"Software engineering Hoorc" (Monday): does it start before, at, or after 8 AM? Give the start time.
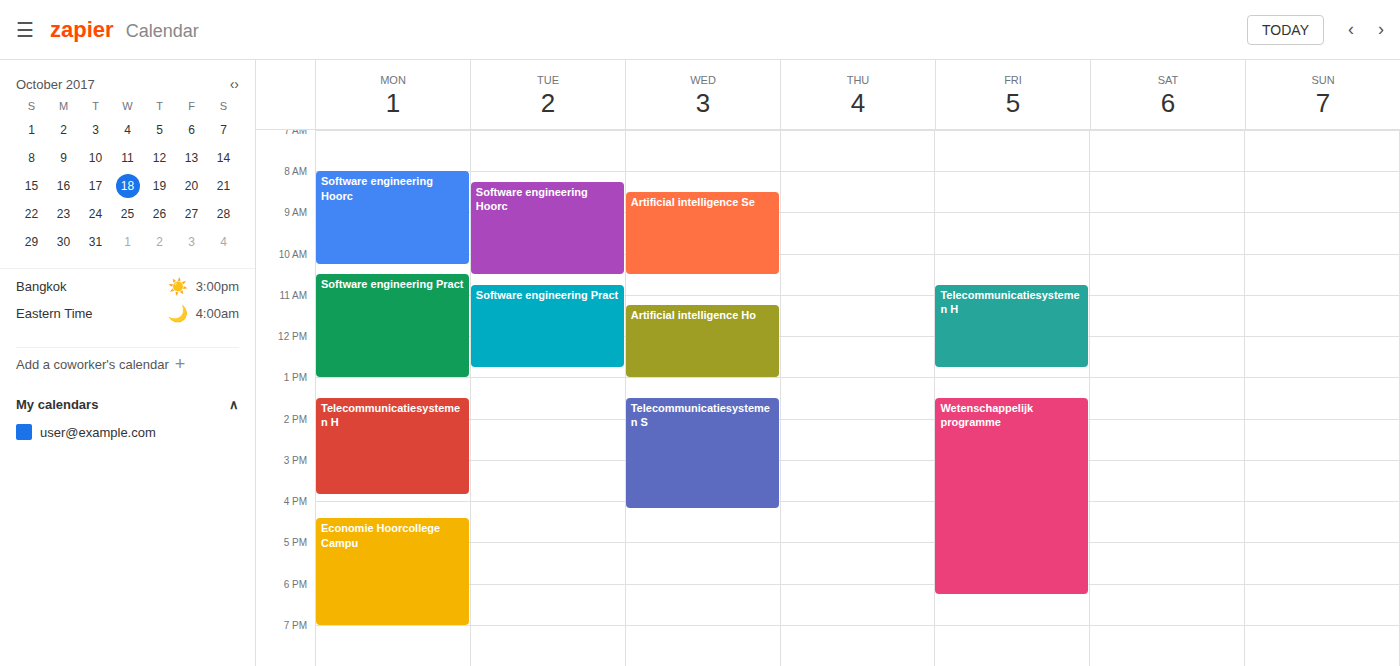
8:00 AM -- exactly at 8 AM, on the 8 AM line.